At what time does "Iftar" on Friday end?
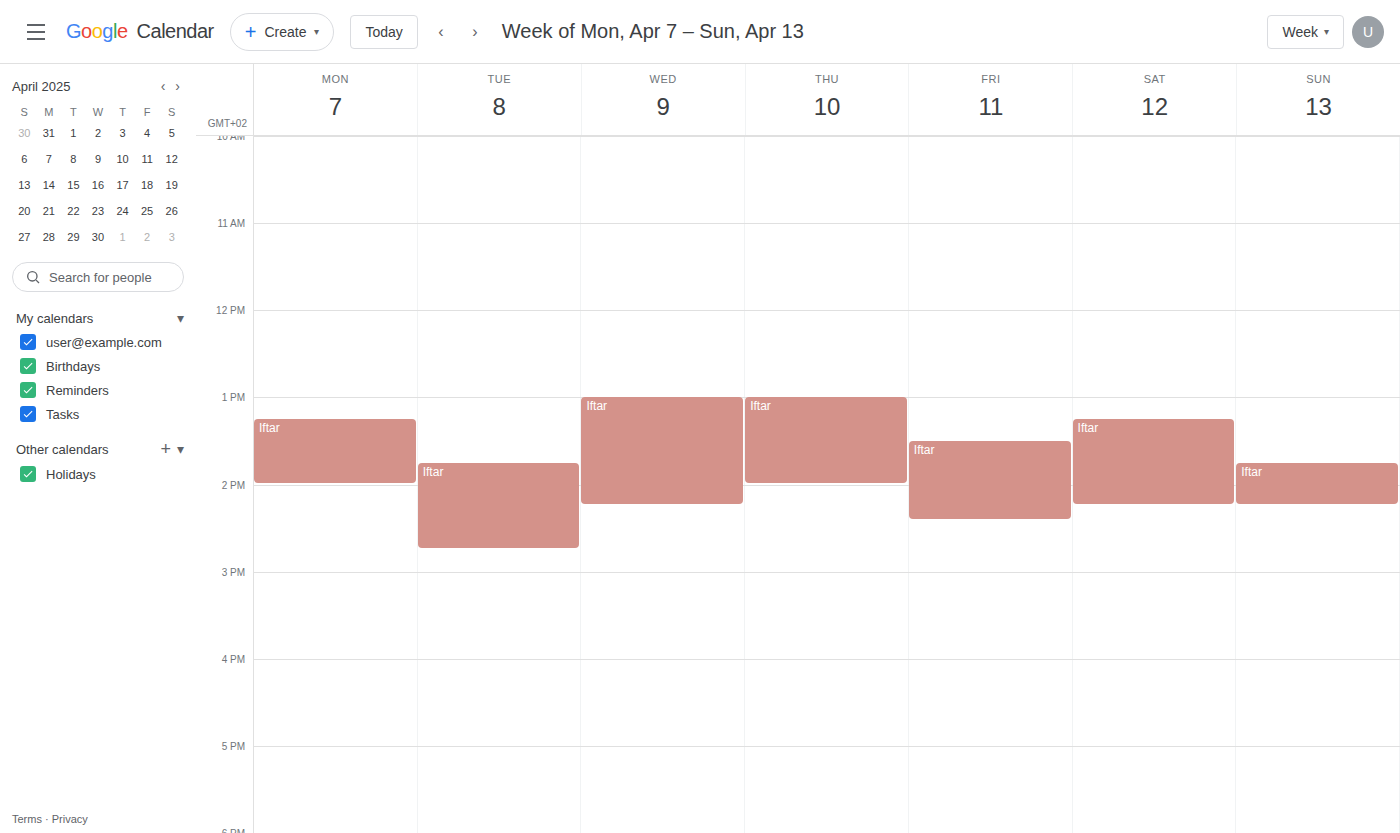
2:25 PM